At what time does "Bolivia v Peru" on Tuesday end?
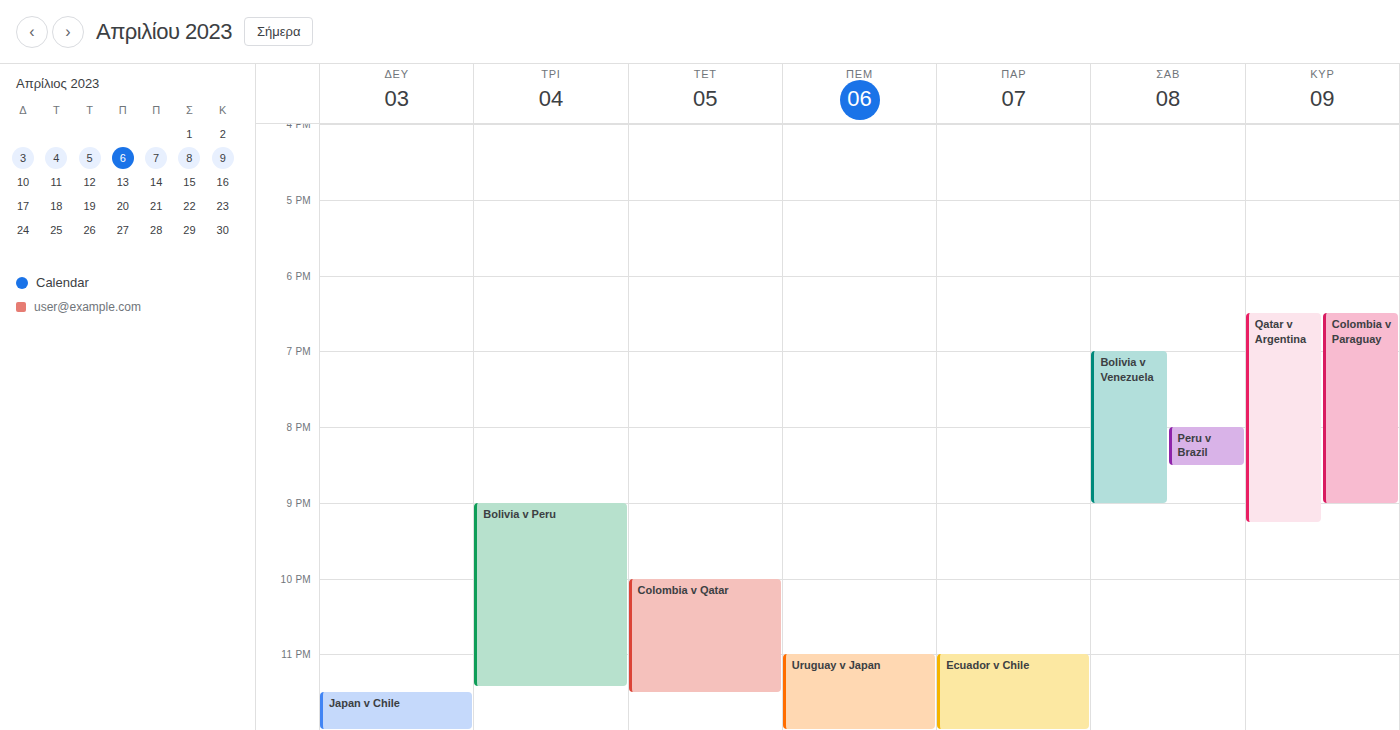
11:25 PM